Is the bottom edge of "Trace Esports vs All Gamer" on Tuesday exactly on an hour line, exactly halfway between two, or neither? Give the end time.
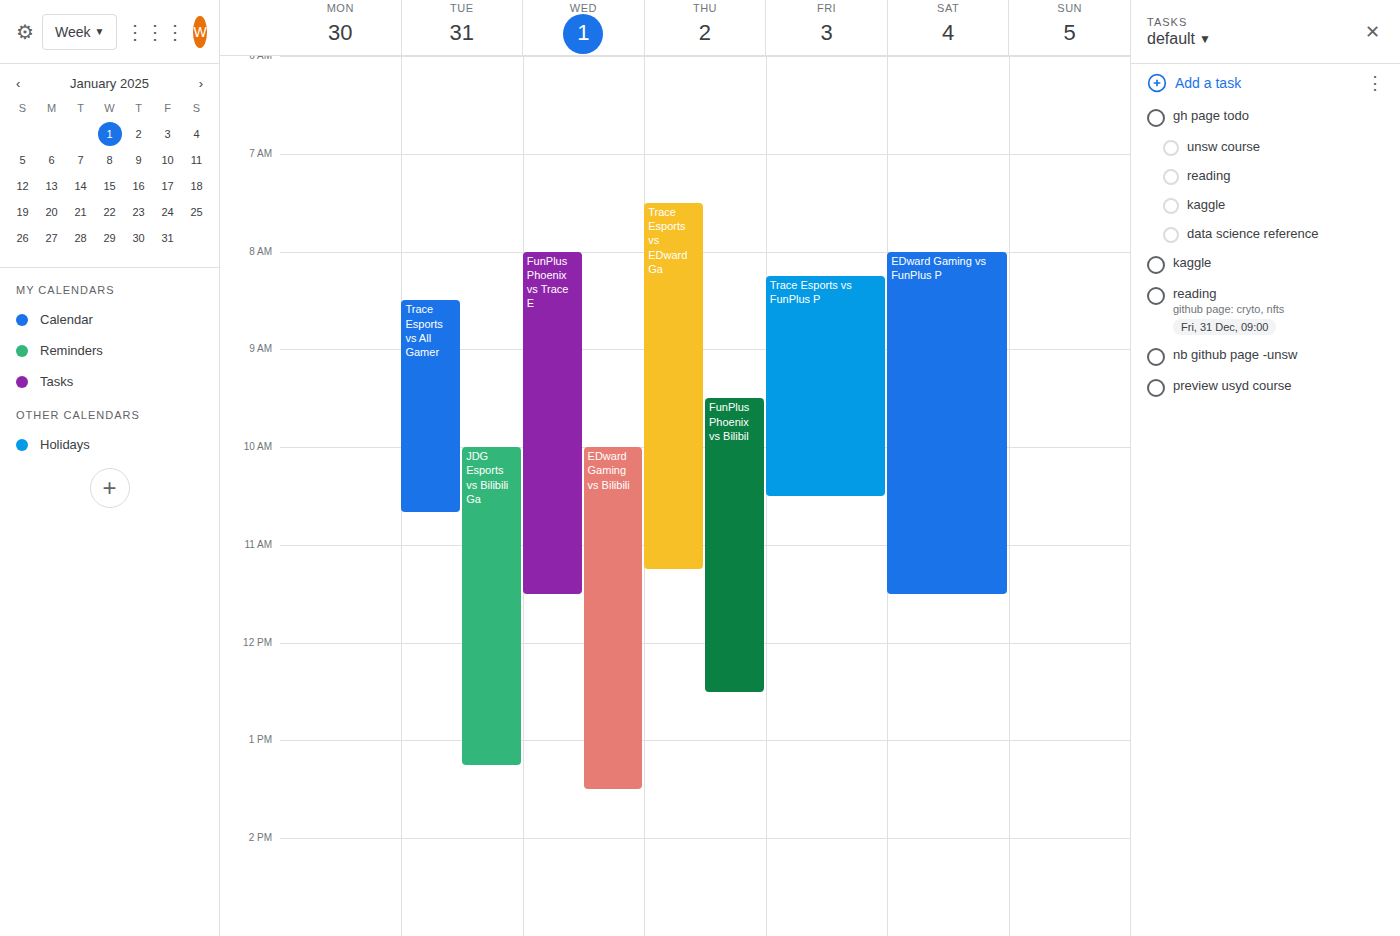
10:40 AM -- neither: 40 minutes below the 10 AM line and 20 minutes above the 11 AM line.